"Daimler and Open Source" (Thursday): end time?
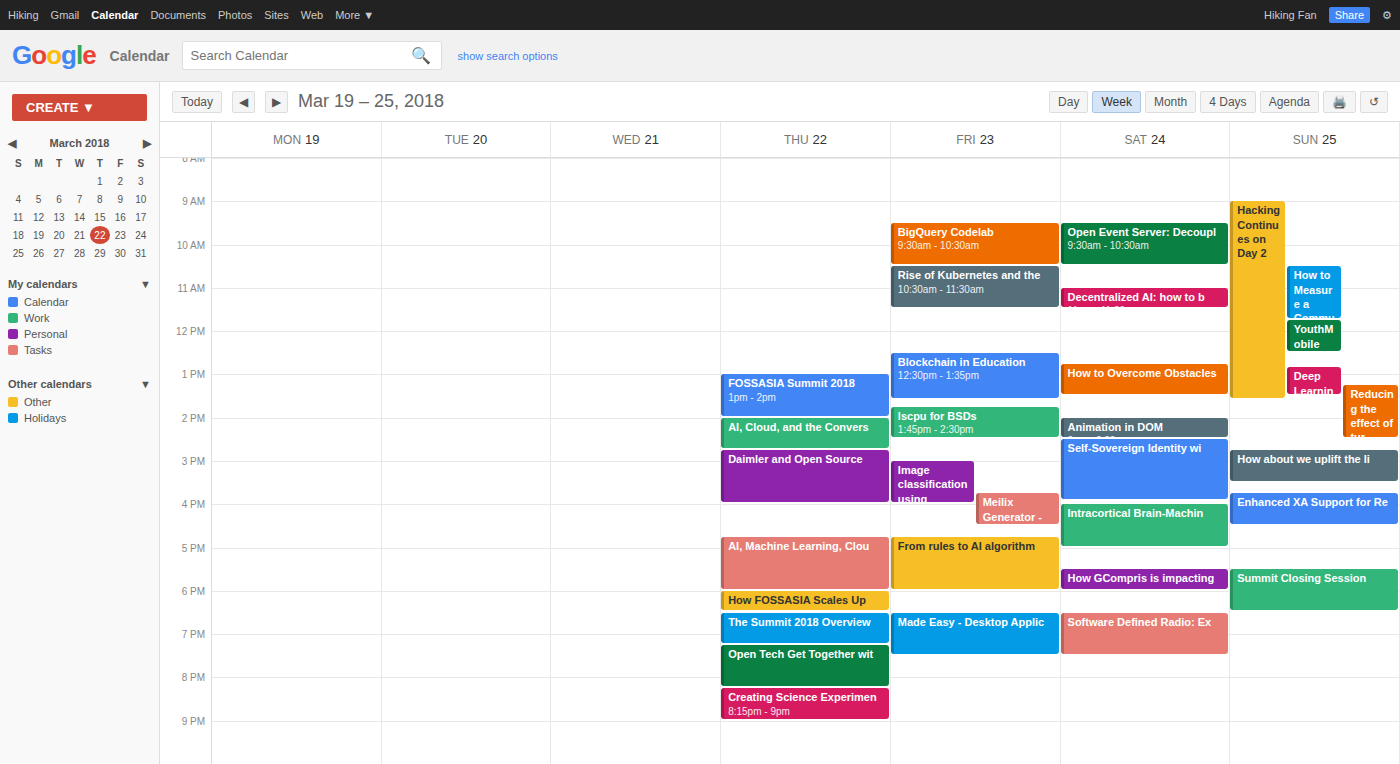
16:00